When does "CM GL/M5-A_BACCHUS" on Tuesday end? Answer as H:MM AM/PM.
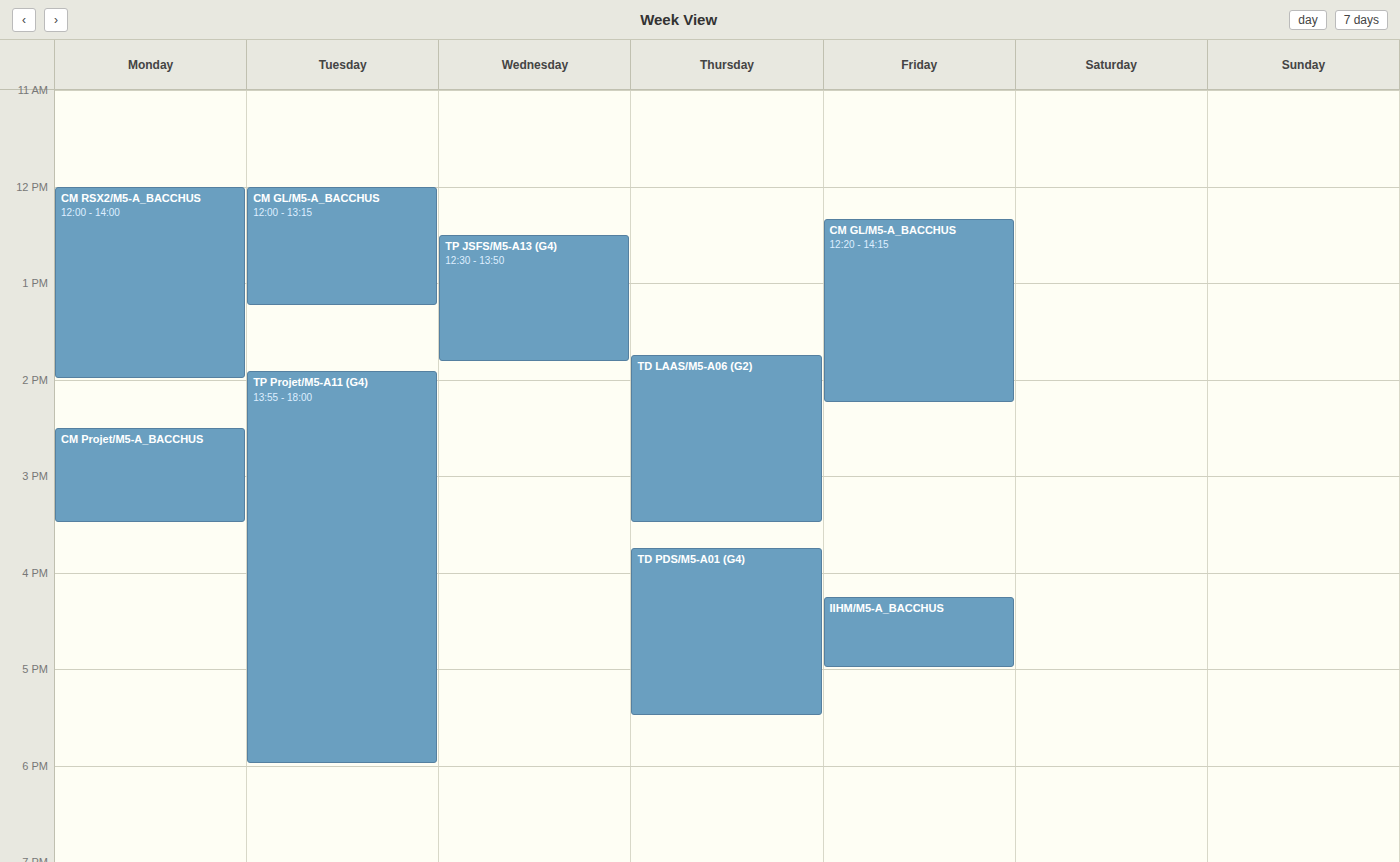
1:15 PM